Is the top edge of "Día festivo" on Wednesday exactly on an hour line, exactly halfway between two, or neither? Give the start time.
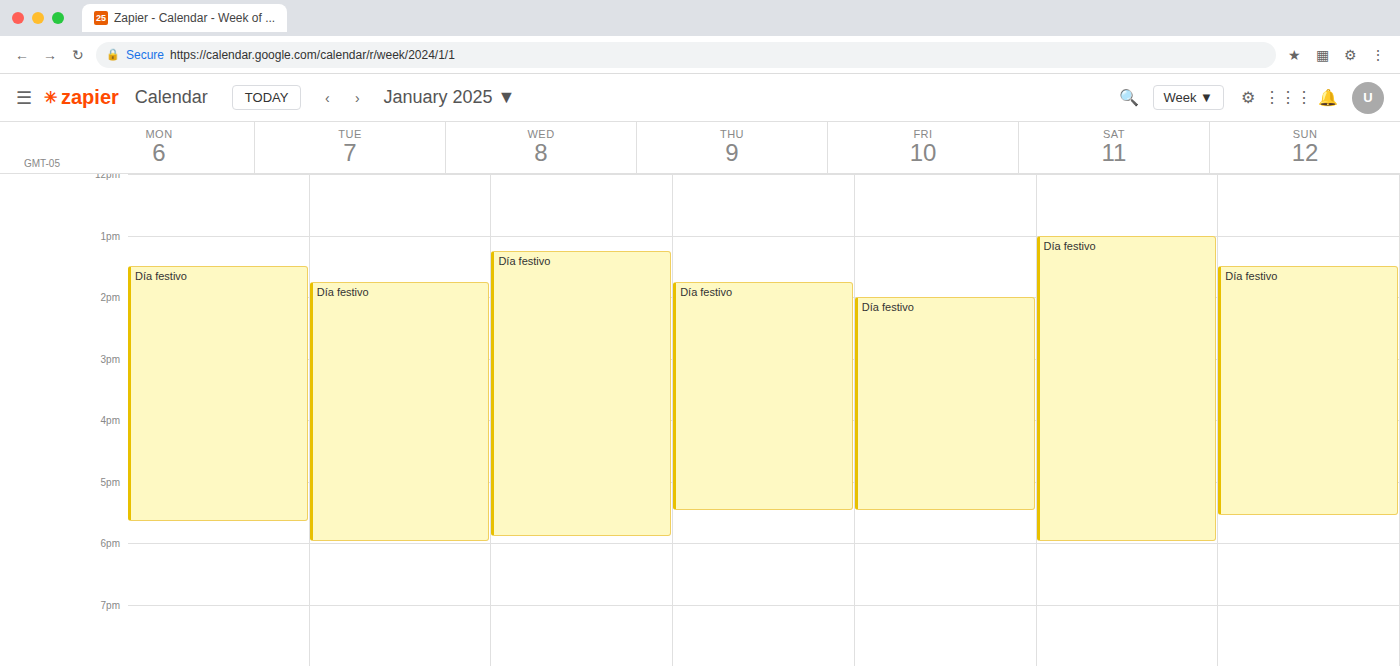
1:15 PM -- neither: a quarter of the way from the 1 PM line to the 2 PM line.